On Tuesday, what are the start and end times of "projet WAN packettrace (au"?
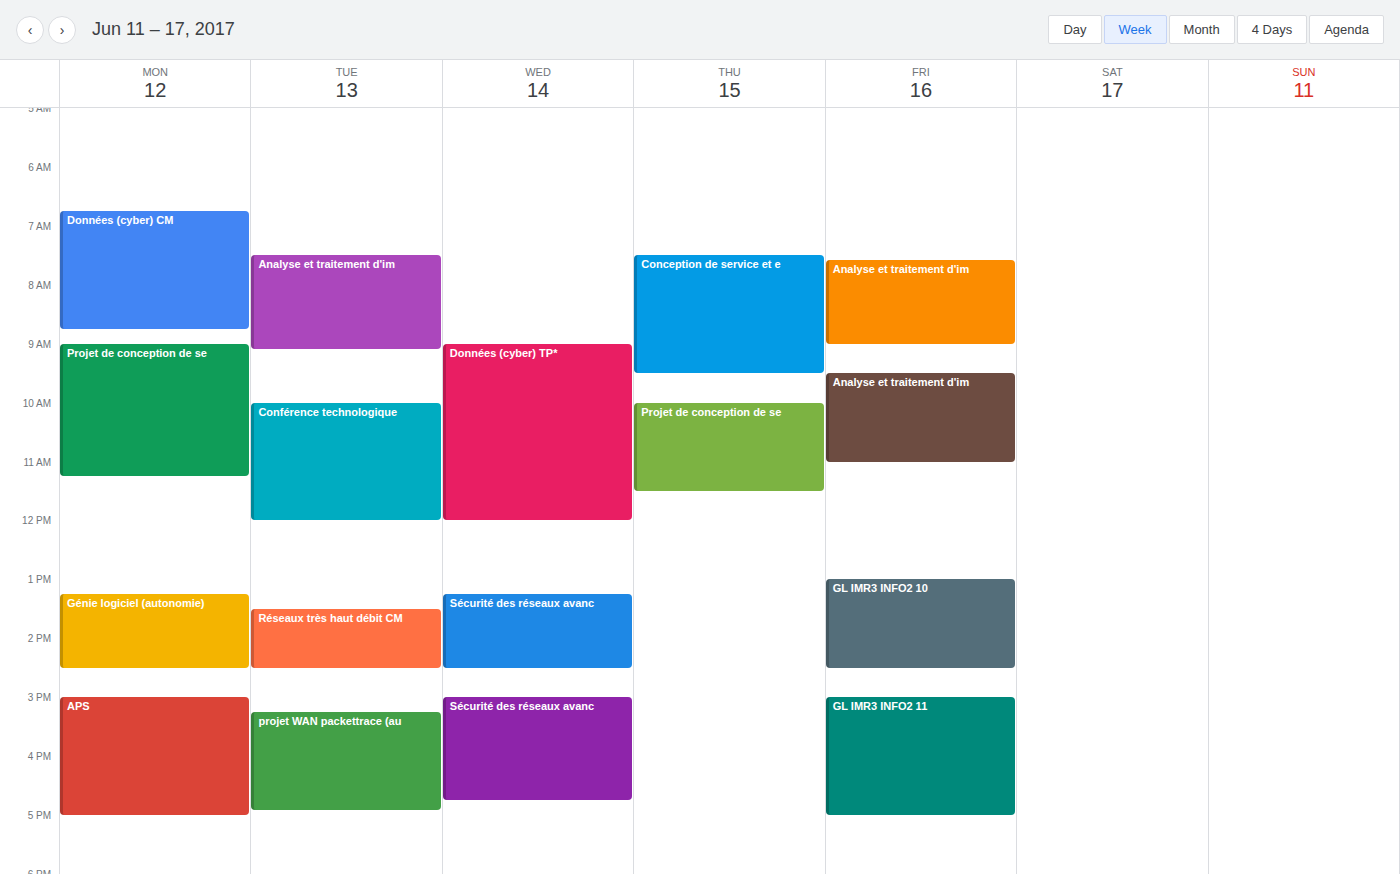
15:15 to 16:55